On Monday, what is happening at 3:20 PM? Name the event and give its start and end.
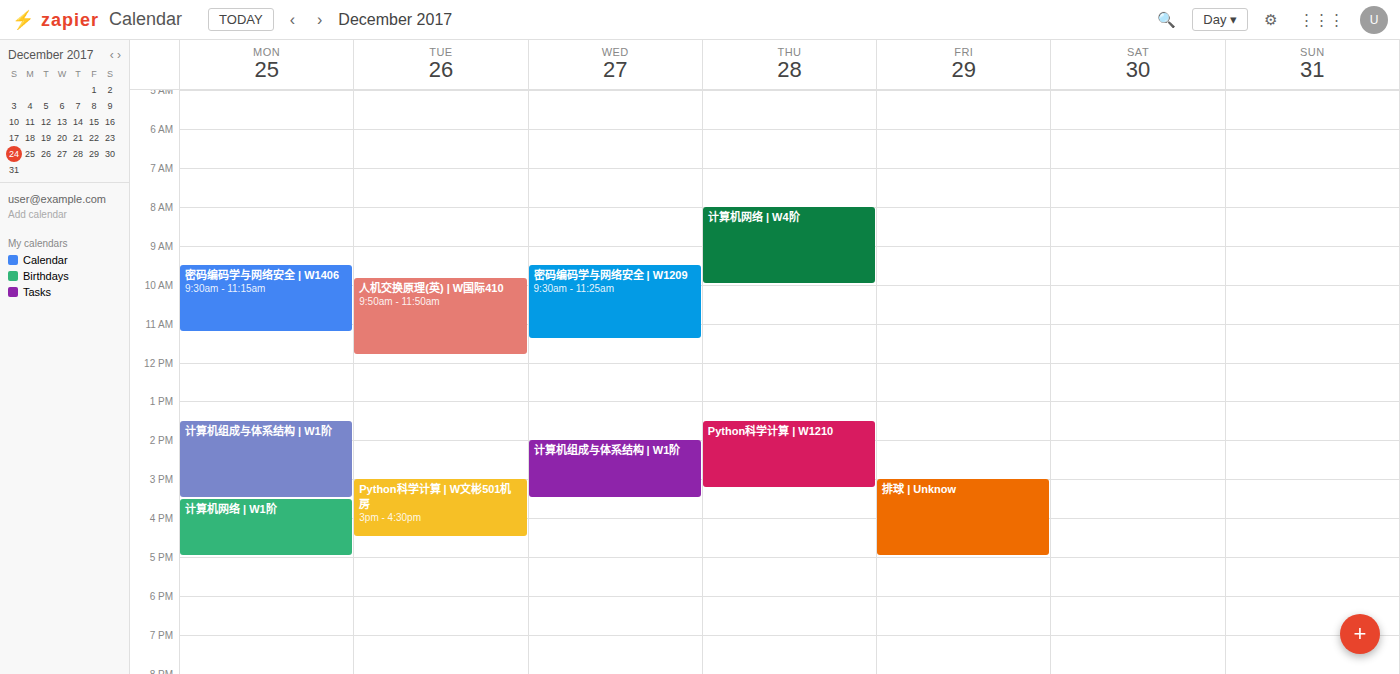
"计算机组成与体系结构 | W1阶", 1:30 PM to 3:30 PM